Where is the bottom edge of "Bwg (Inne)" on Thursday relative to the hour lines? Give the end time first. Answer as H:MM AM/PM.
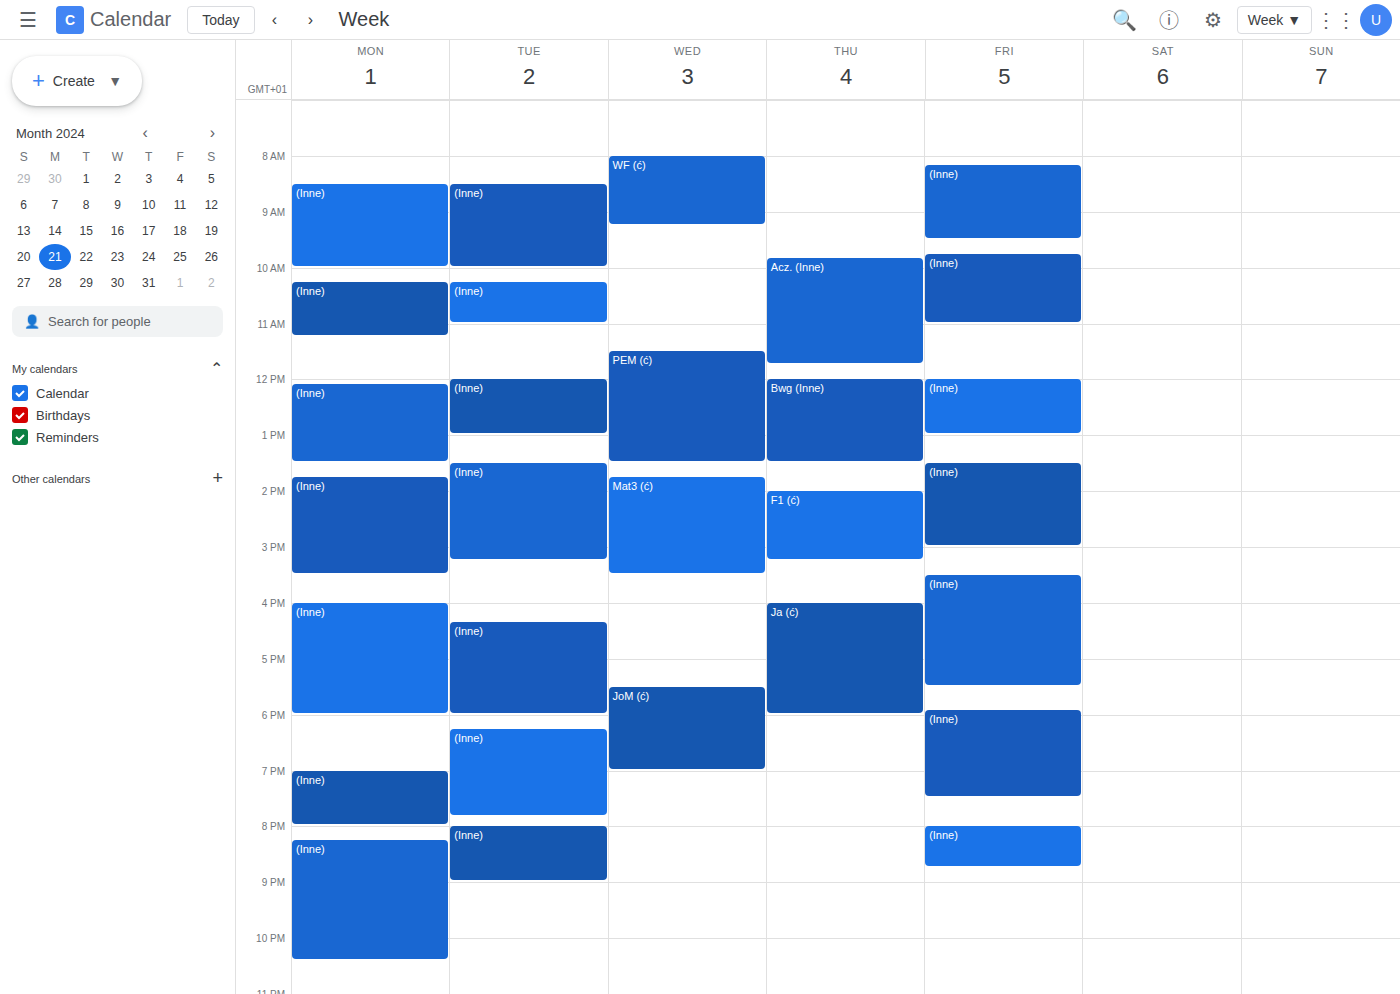
1:30 PM -- halfway between the 1 PM and 2 PM lines.